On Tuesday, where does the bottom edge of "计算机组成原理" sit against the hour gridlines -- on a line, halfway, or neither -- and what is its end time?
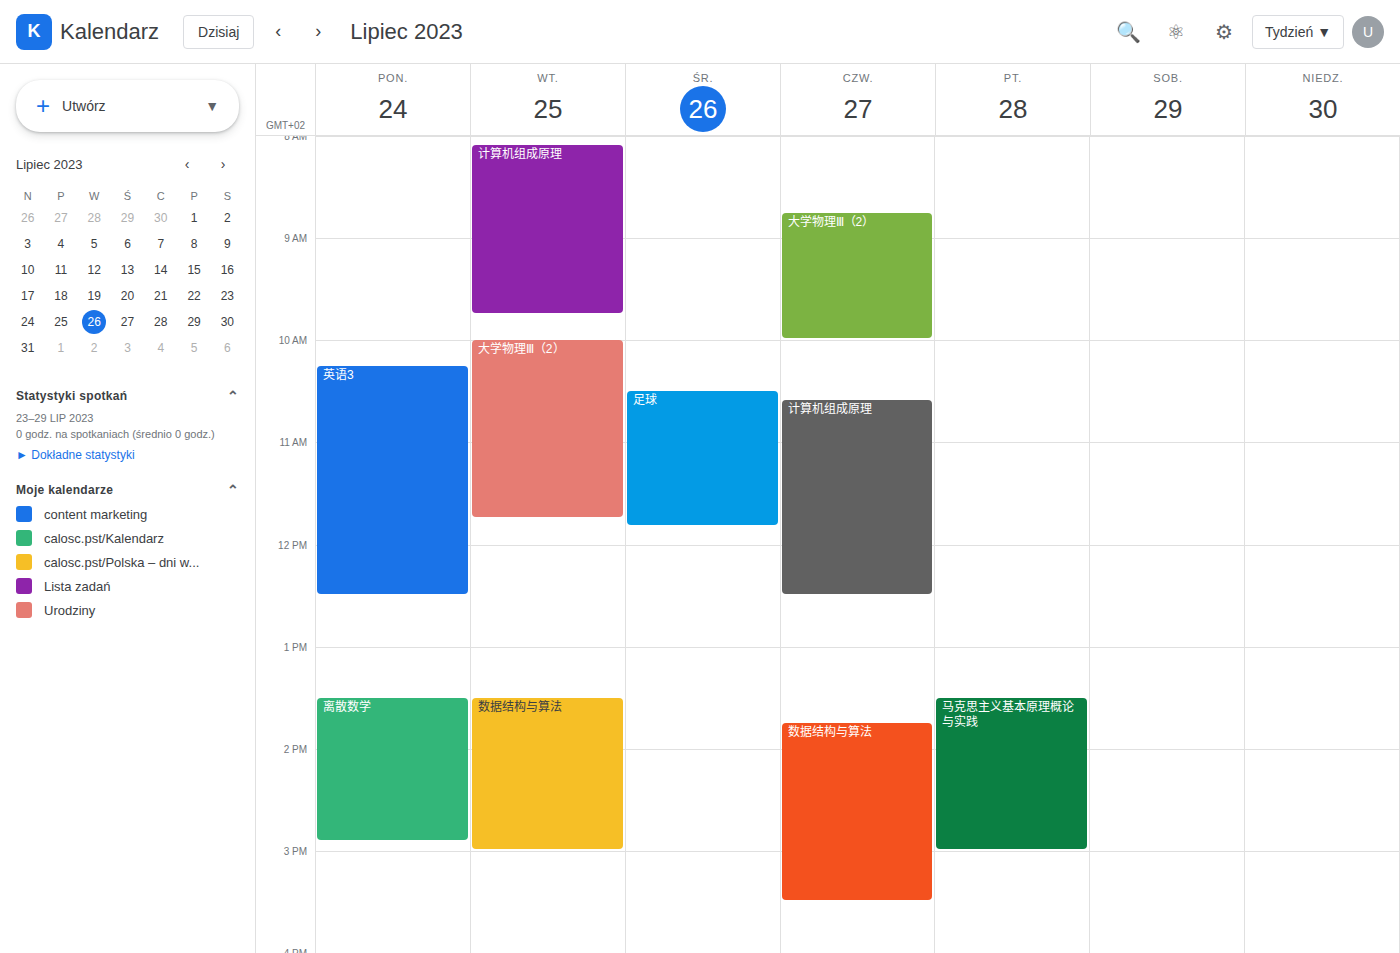
9:45 AM -- neither: three quarters of the way from the 9 AM line to the 10 AM line.